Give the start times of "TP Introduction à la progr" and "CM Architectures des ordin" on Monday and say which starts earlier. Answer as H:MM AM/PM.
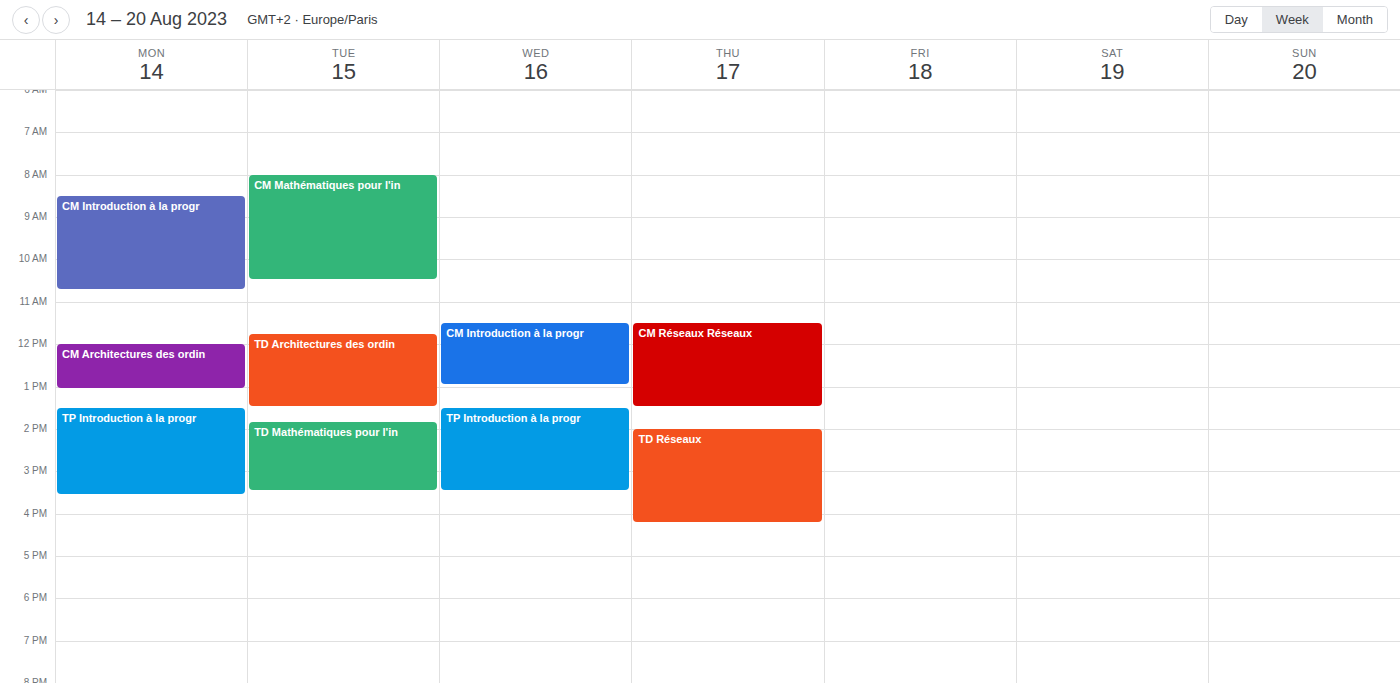
"CM Architectures des ordin" 12:00 PM; "TP Introduction à la progr" 1:30 PM.